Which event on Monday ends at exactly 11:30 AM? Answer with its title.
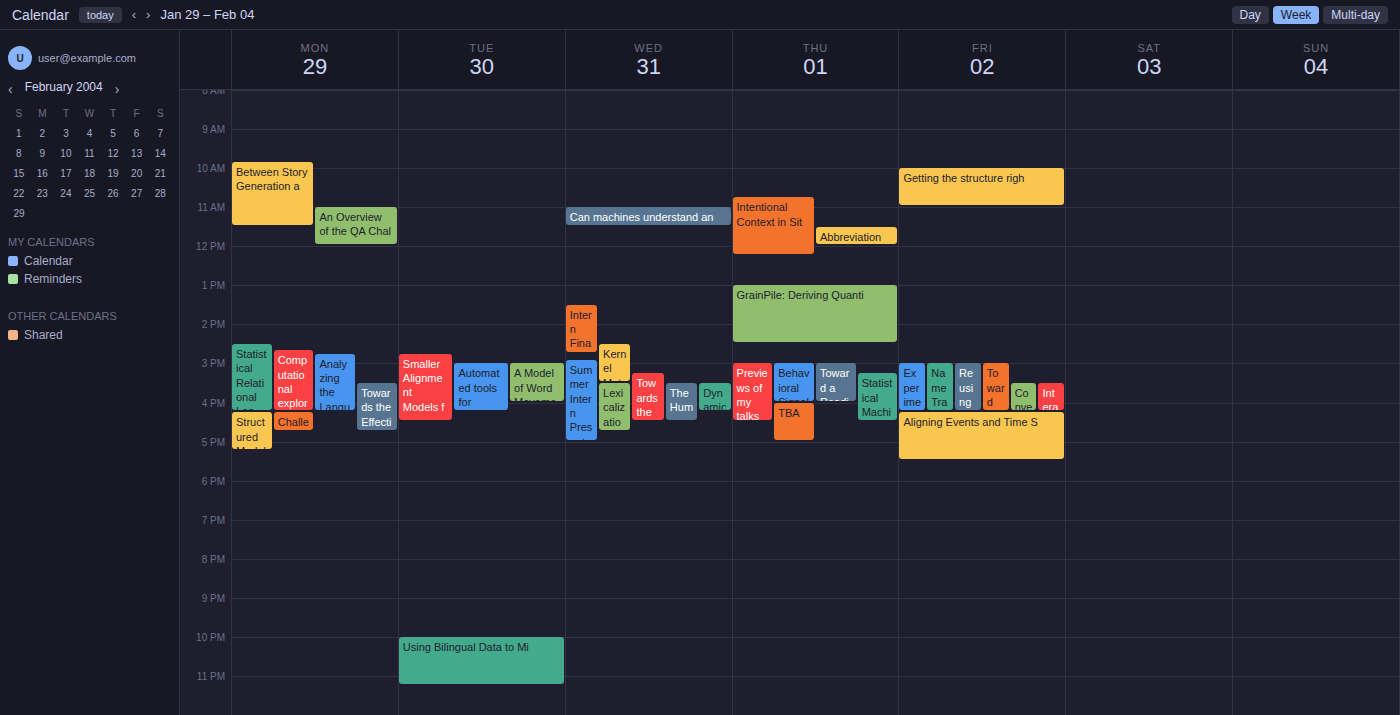
"Between Story Generation a"